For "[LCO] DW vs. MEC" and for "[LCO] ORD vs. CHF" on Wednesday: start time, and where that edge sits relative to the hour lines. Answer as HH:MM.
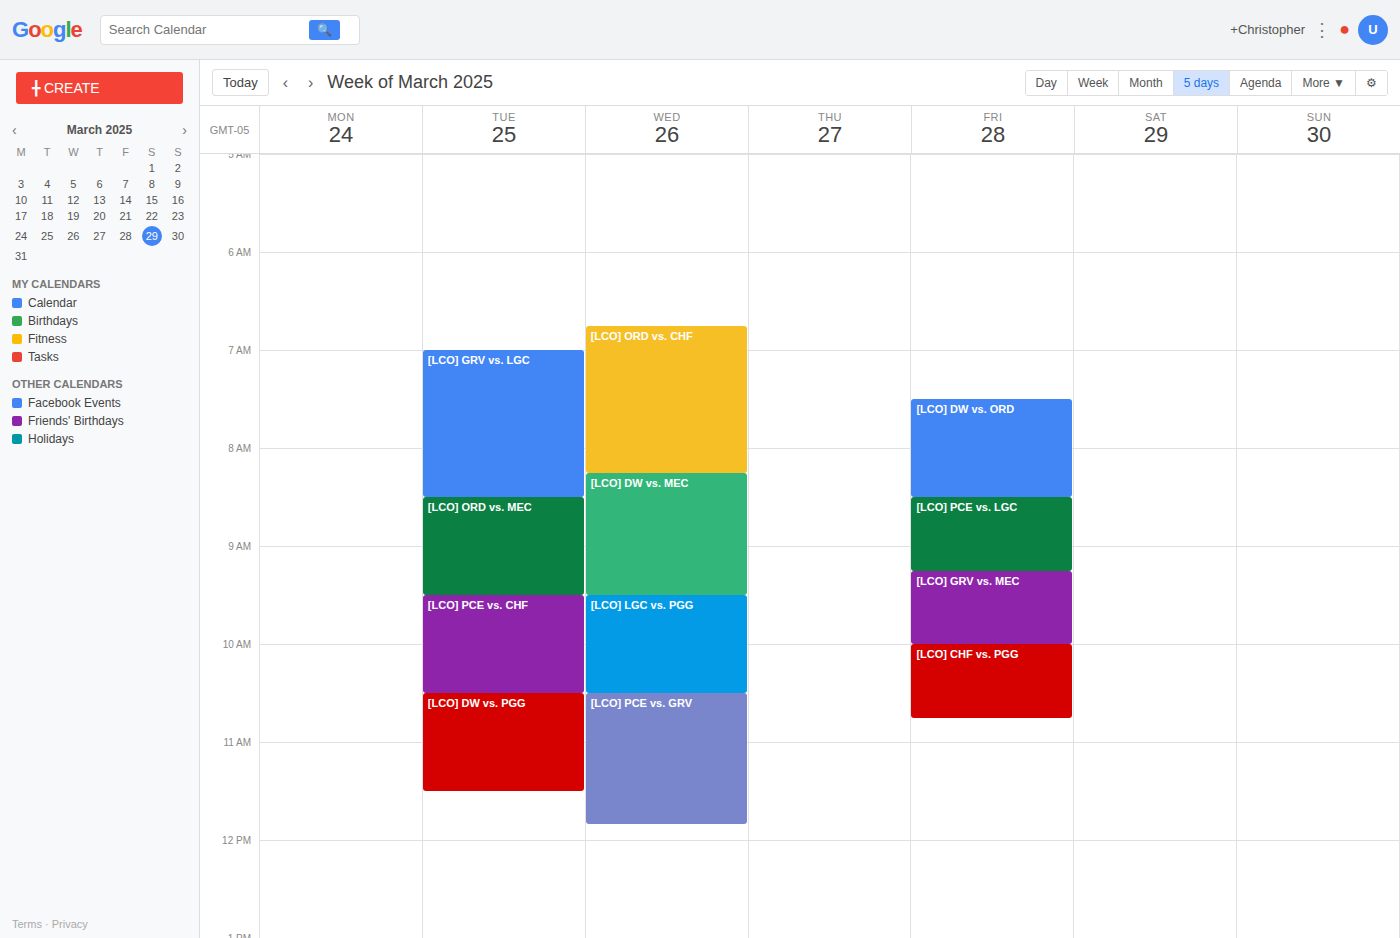
"[LCO] DW vs. MEC": 08:15, neither: a quarter of the way from the 08:00 line to the 09:00 line. "[LCO] ORD vs. CHF": 06:45, neither: three quarters of the way from the 06:00 line to the 07:00 line.